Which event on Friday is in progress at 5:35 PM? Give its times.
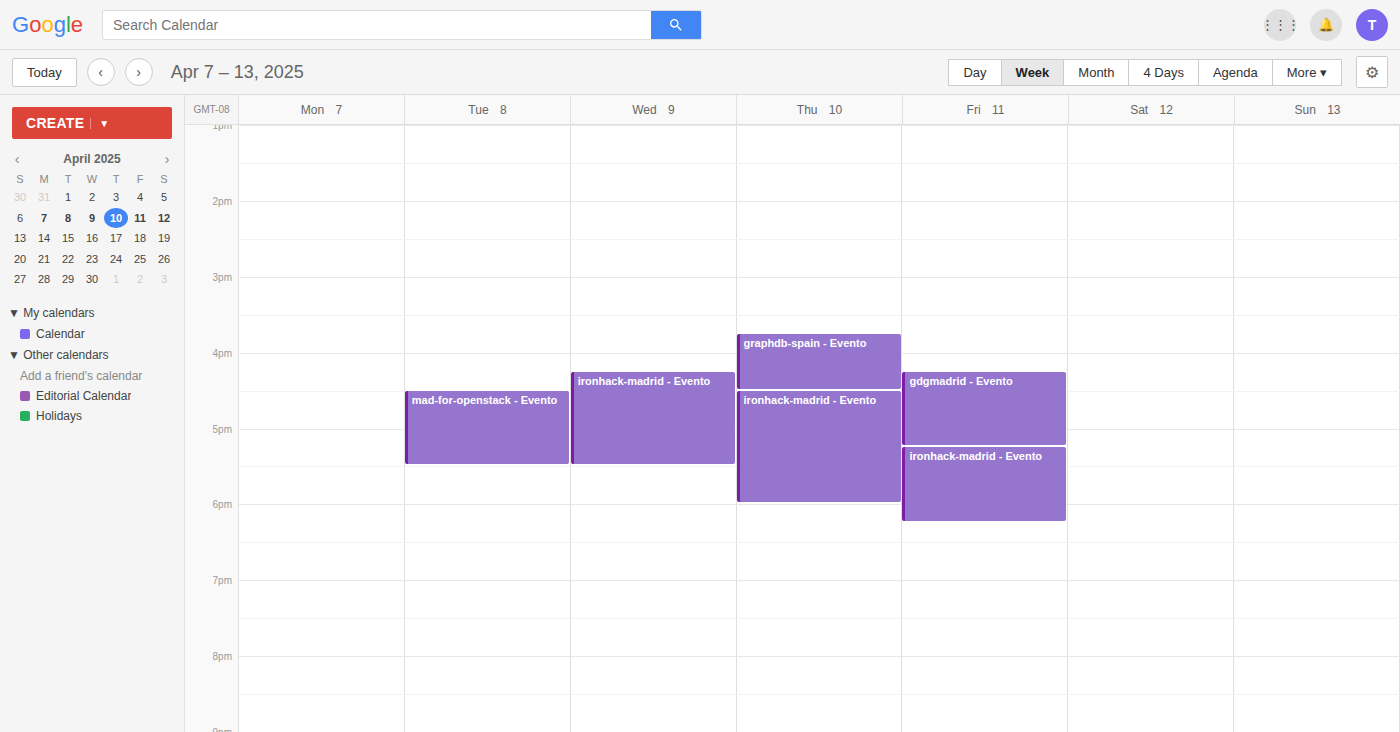
"ironhack-madrid - Evento", 5:15 PM to 6:15 PM